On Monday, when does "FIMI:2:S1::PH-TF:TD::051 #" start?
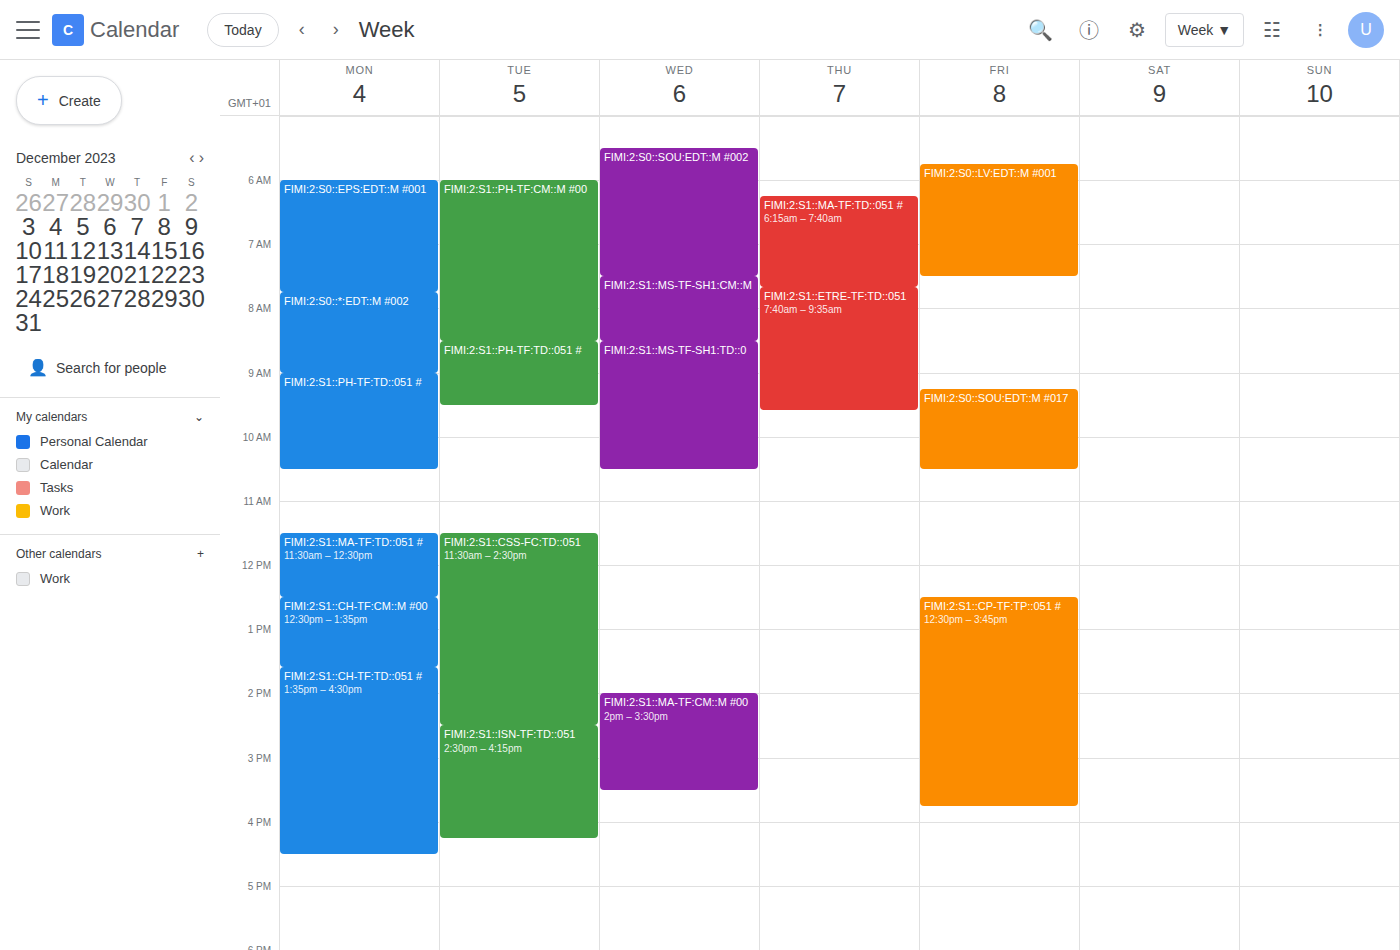
9:00 AM